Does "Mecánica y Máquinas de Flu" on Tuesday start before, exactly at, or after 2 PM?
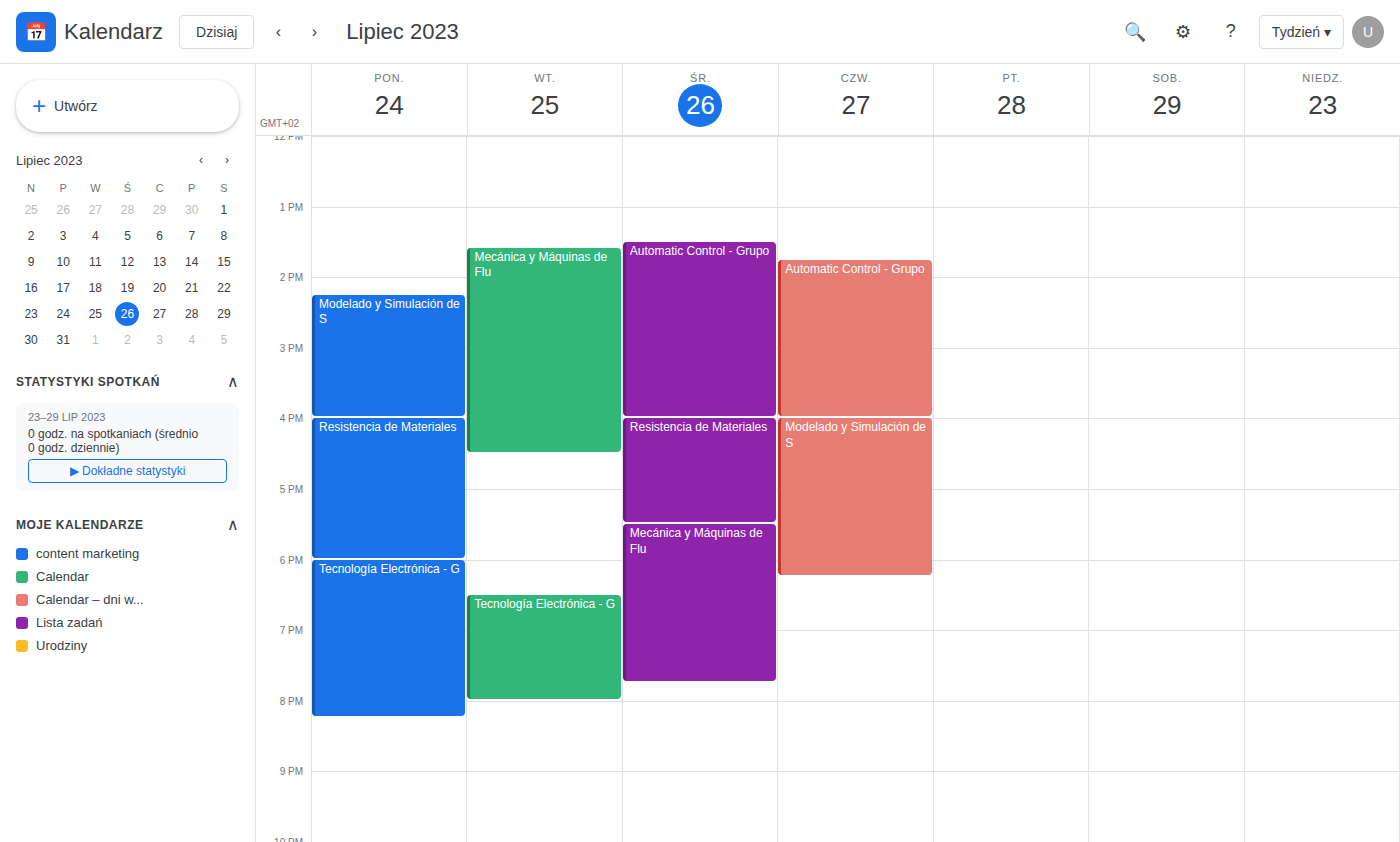
1:35 PM -- before 2 PM, 25 minutes above the 2 PM line.